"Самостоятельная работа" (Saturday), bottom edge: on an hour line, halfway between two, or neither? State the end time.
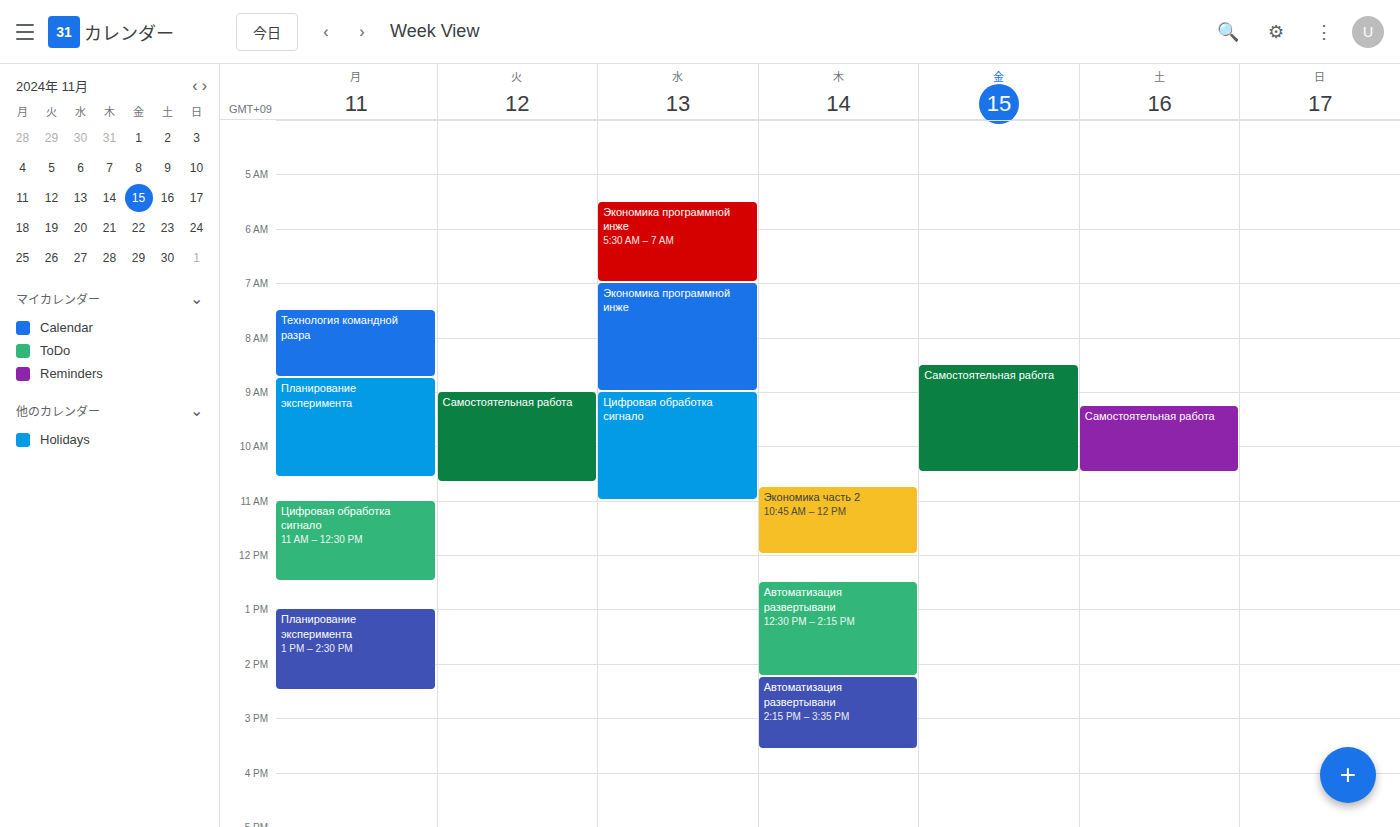
10:30 AM -- halfway between the 10 AM and 11 AM lines.